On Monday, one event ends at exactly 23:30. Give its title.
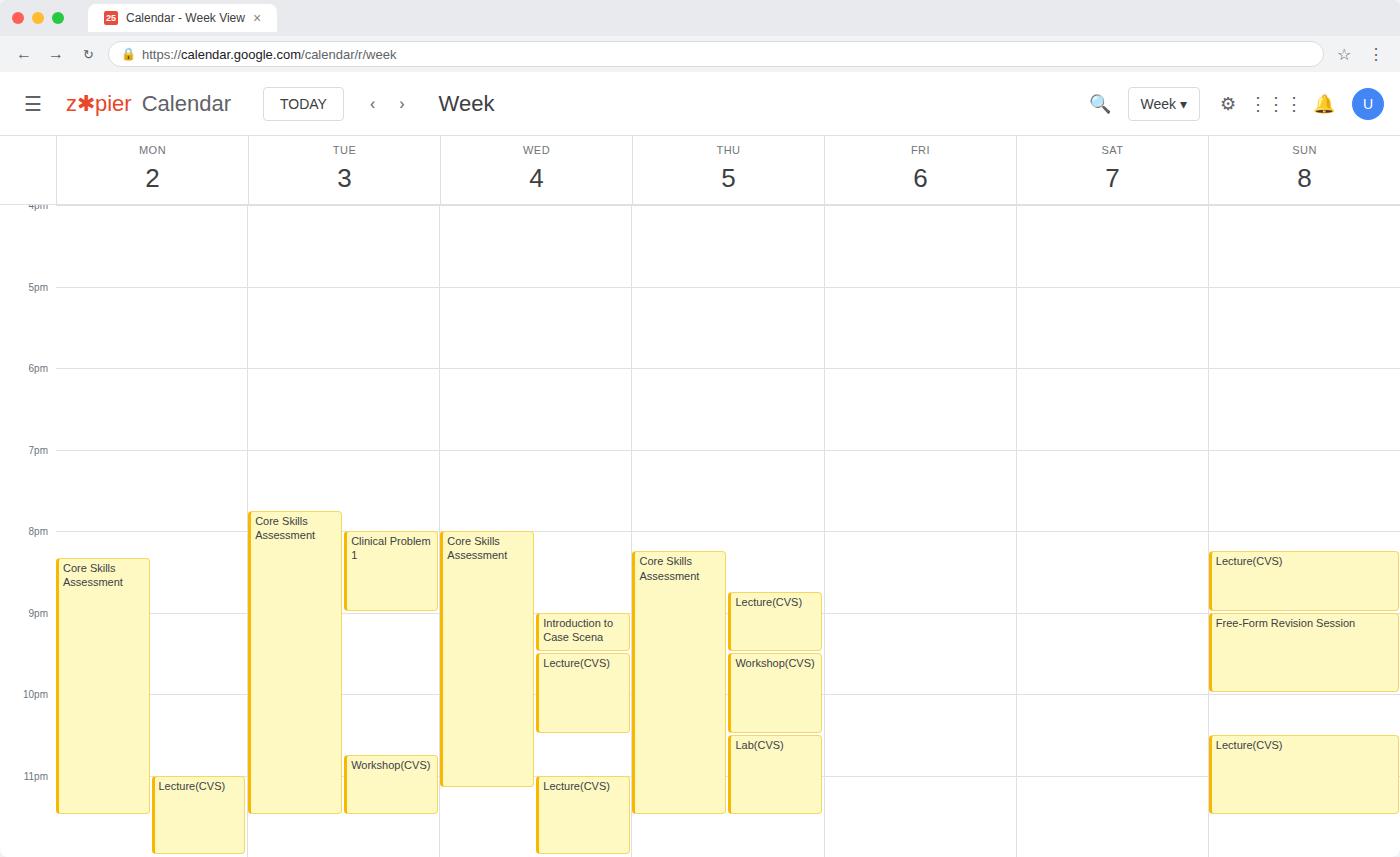
"Core Skills Assessment"